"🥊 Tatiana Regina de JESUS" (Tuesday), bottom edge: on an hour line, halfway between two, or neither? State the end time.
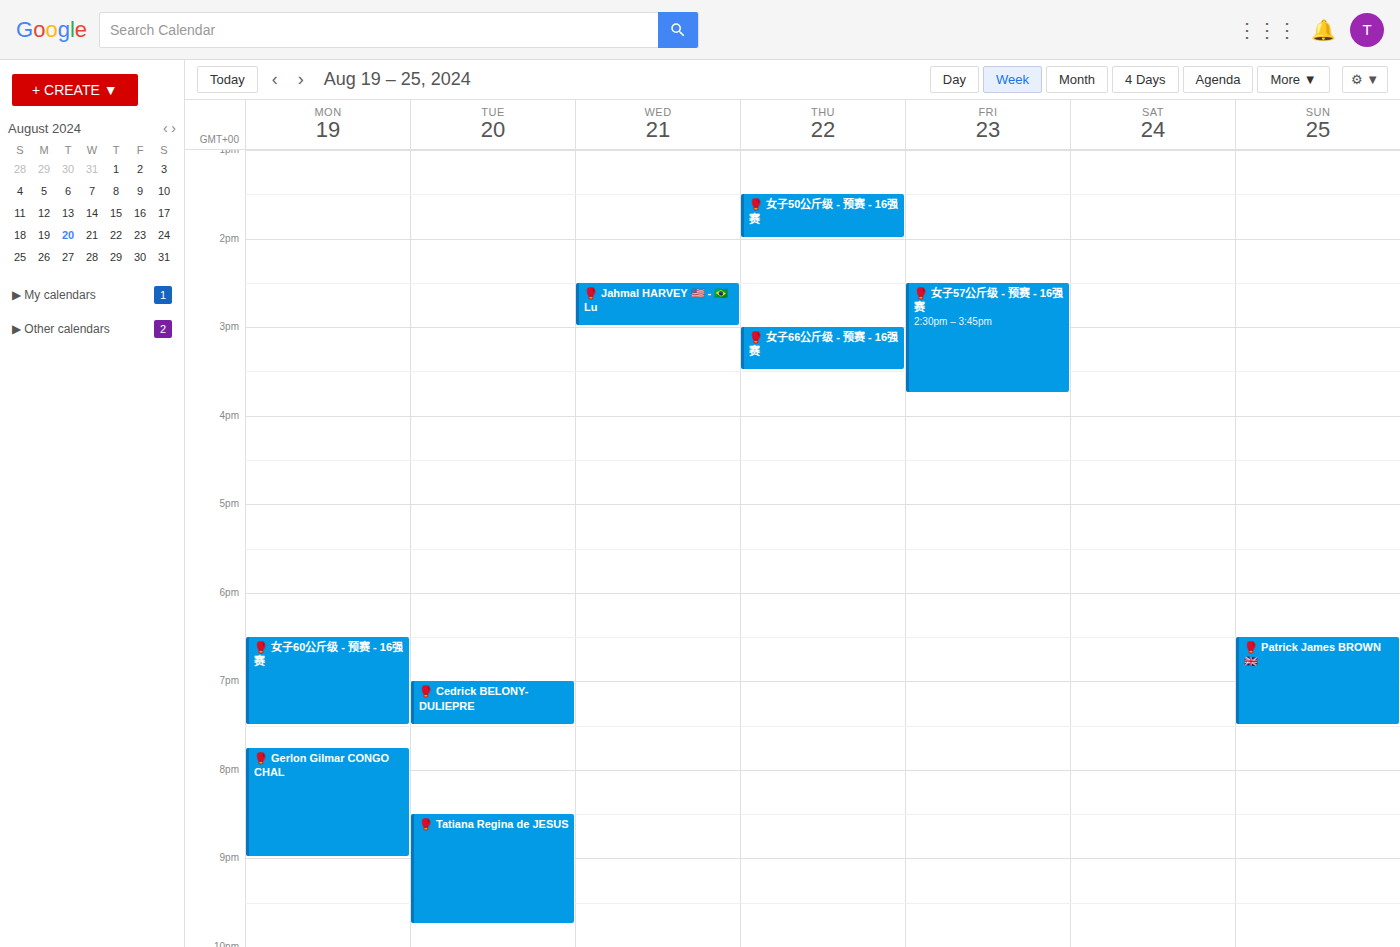
9:45 PM -- neither: three quarters of the way from the 9 PM line to the 10 PM line.